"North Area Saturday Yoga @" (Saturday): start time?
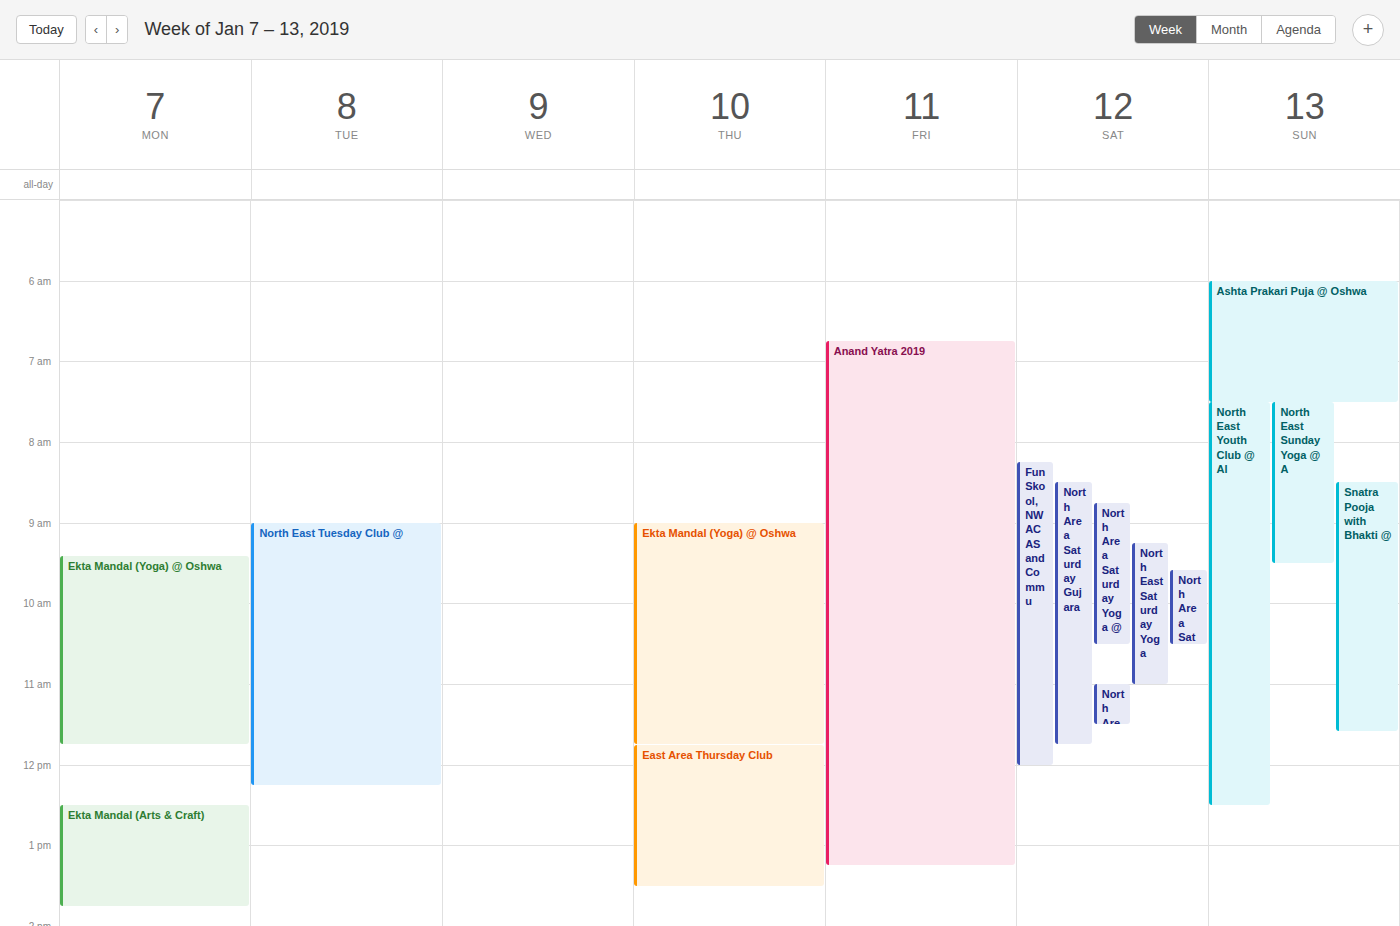
8:45 AM